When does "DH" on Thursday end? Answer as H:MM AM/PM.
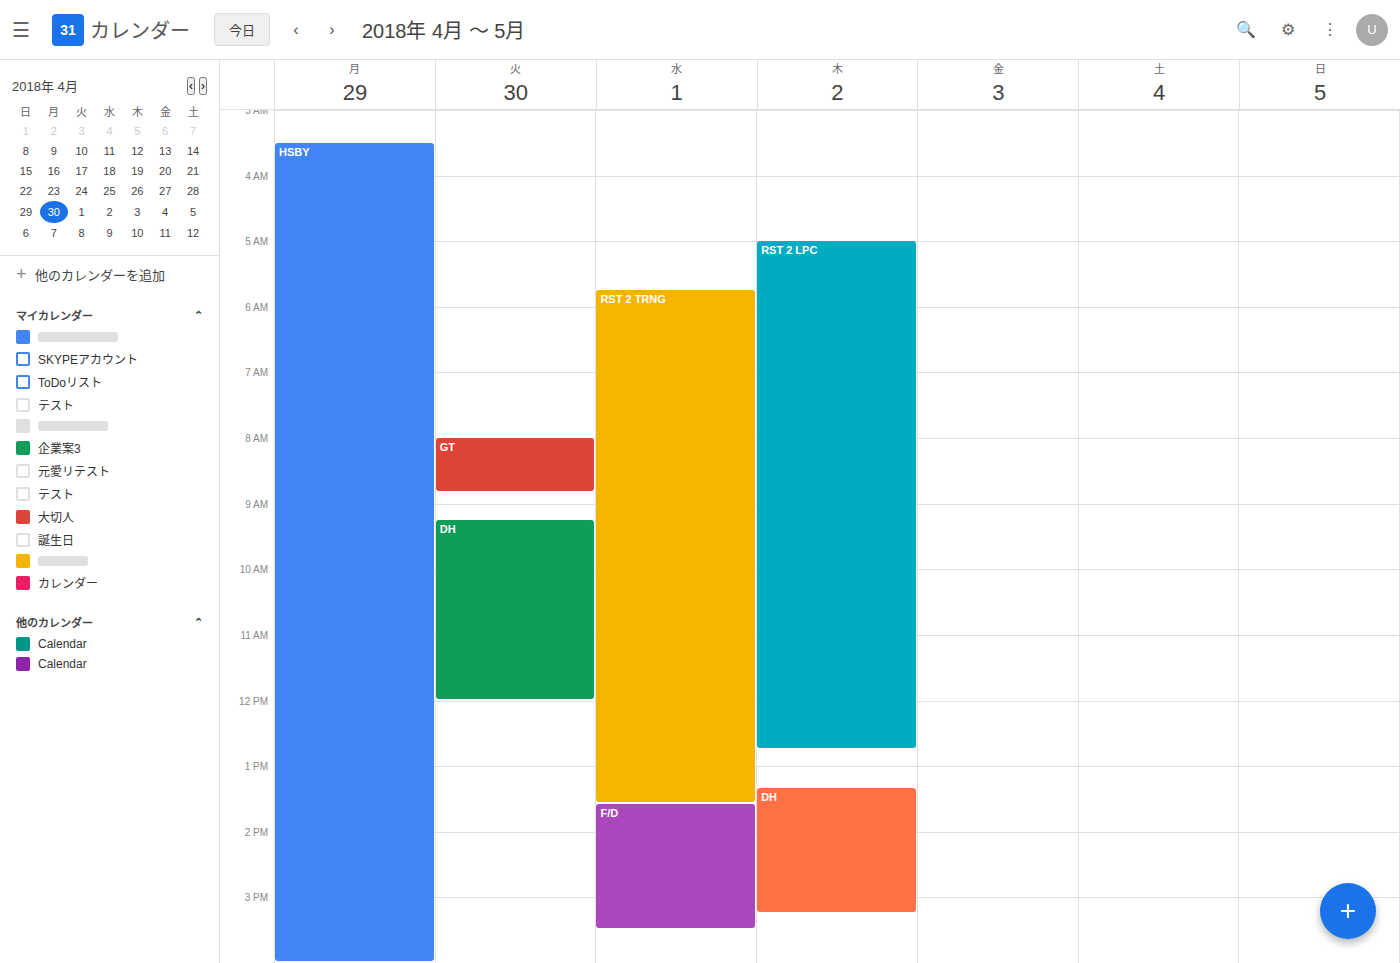
3:15 PM